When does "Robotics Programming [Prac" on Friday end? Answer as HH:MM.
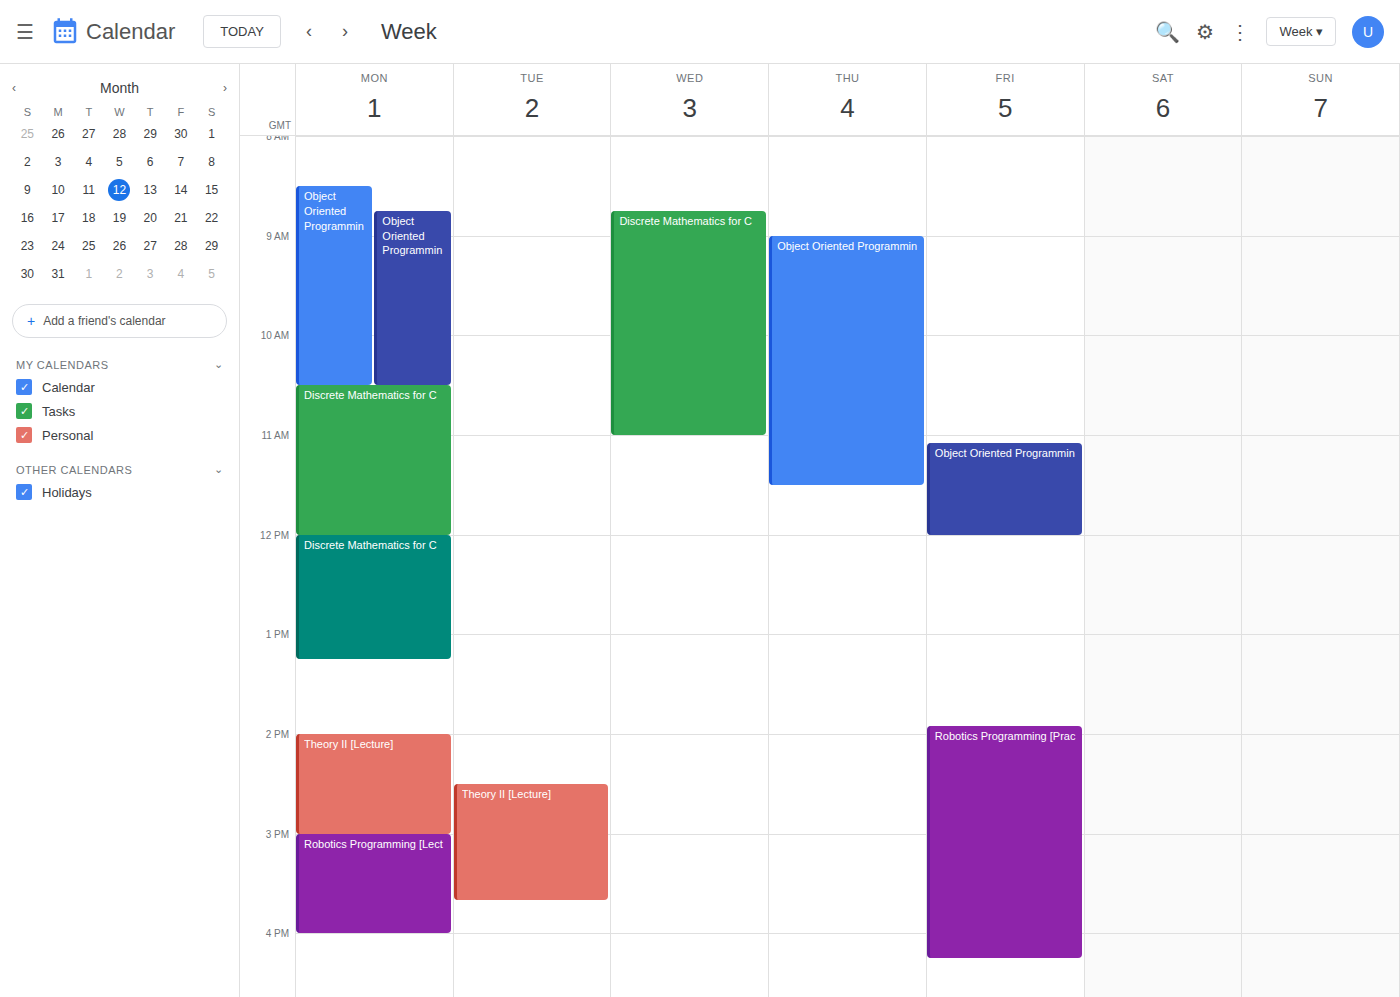
16:15